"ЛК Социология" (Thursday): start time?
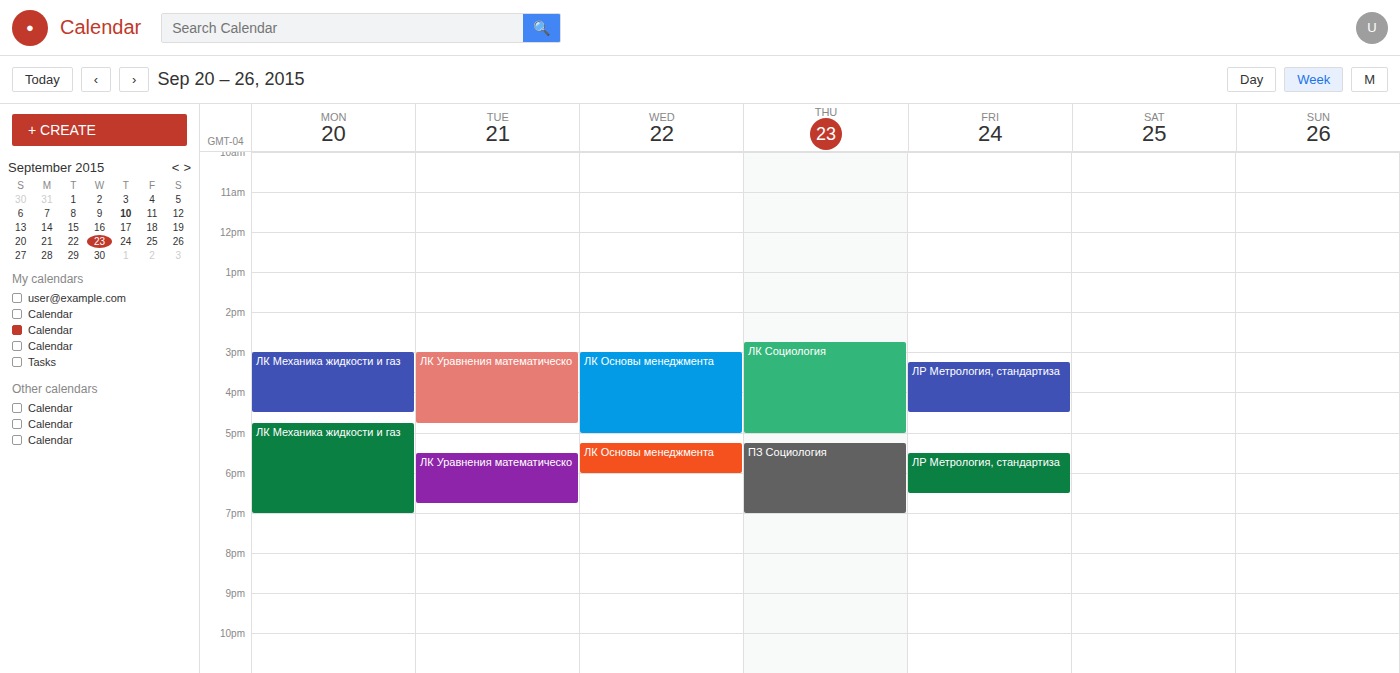
2:45 PM